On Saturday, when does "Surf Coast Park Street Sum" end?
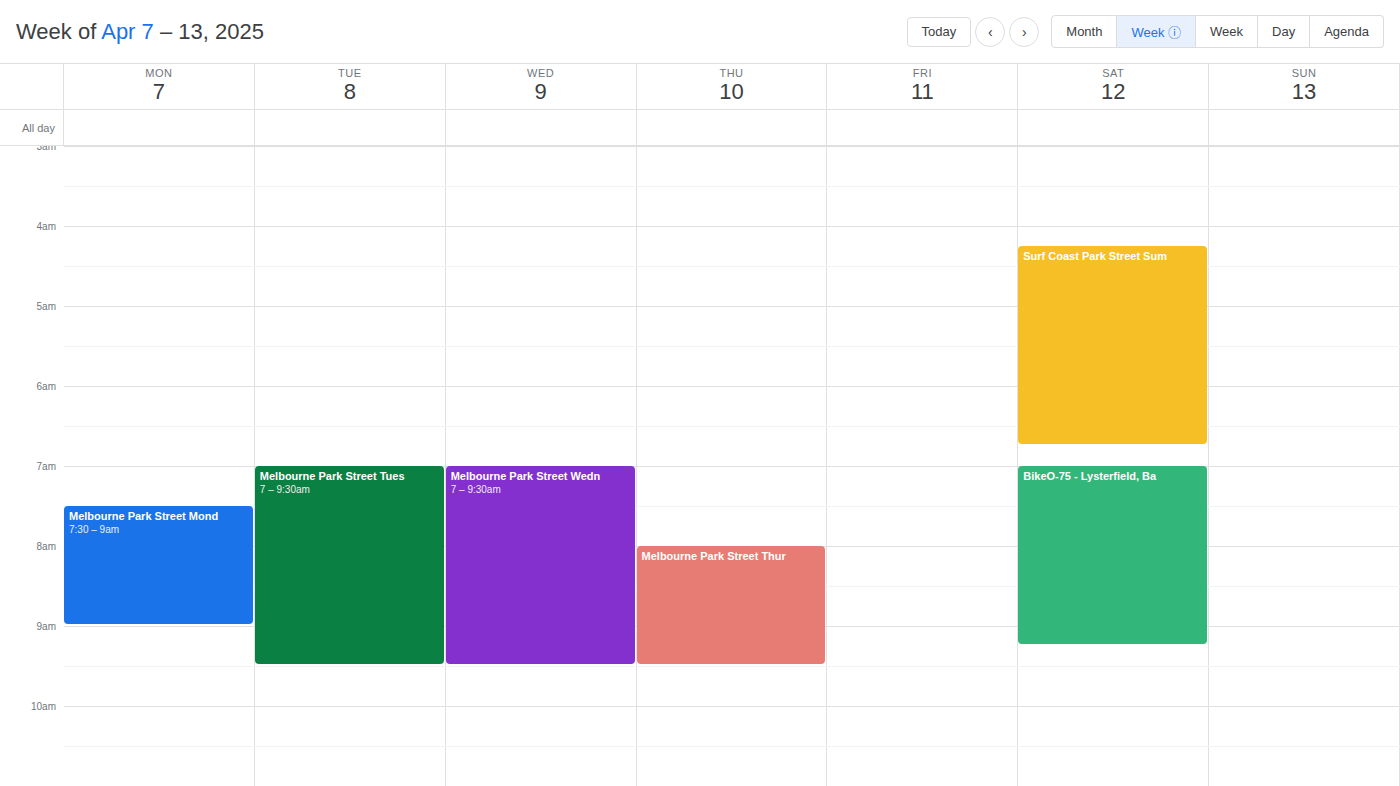
6:45 AM